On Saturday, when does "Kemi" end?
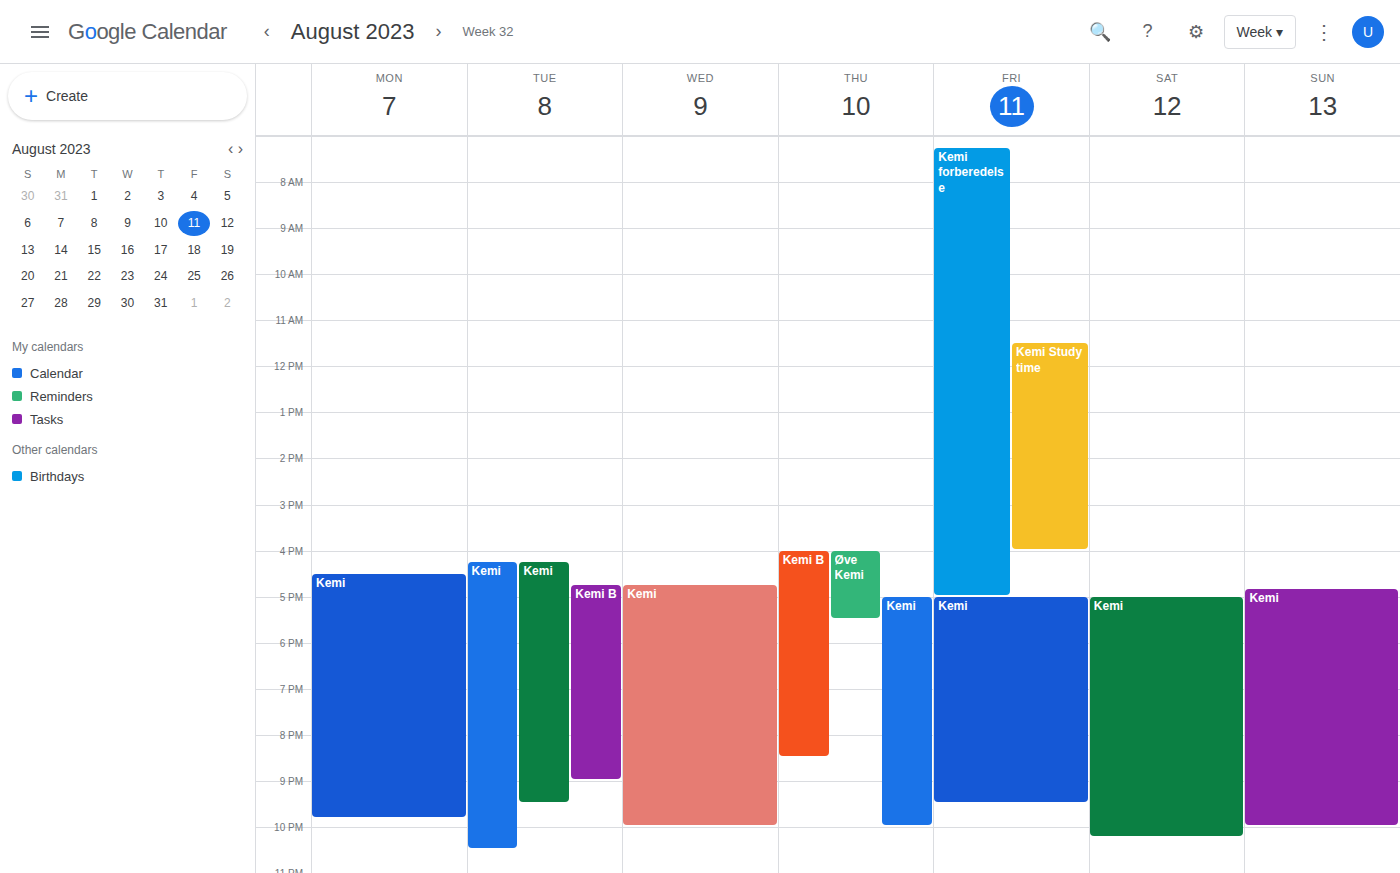
10:15 PM